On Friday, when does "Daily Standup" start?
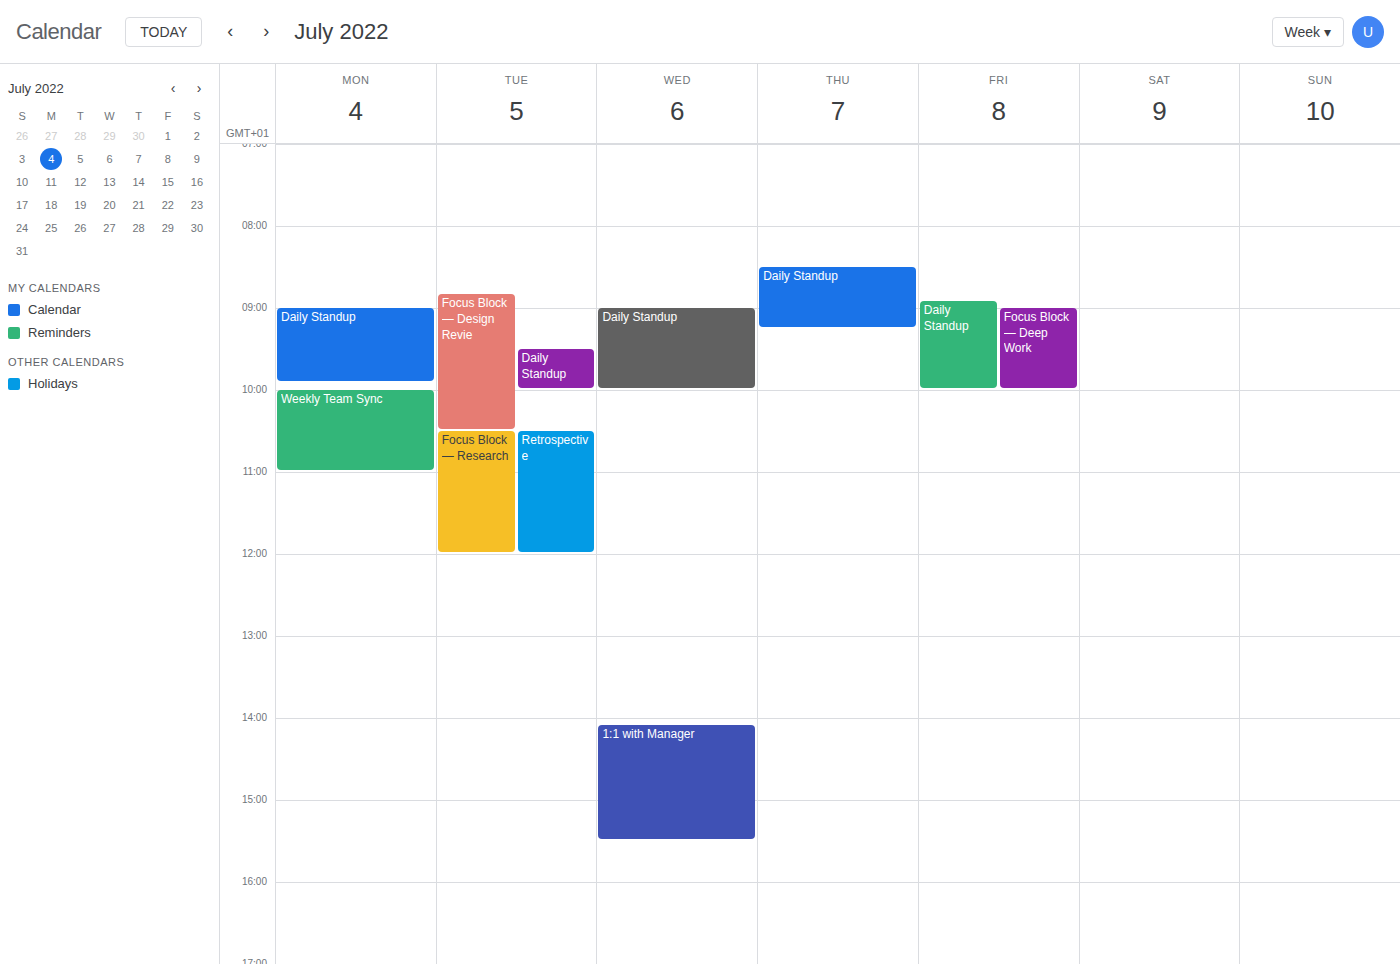
08:55